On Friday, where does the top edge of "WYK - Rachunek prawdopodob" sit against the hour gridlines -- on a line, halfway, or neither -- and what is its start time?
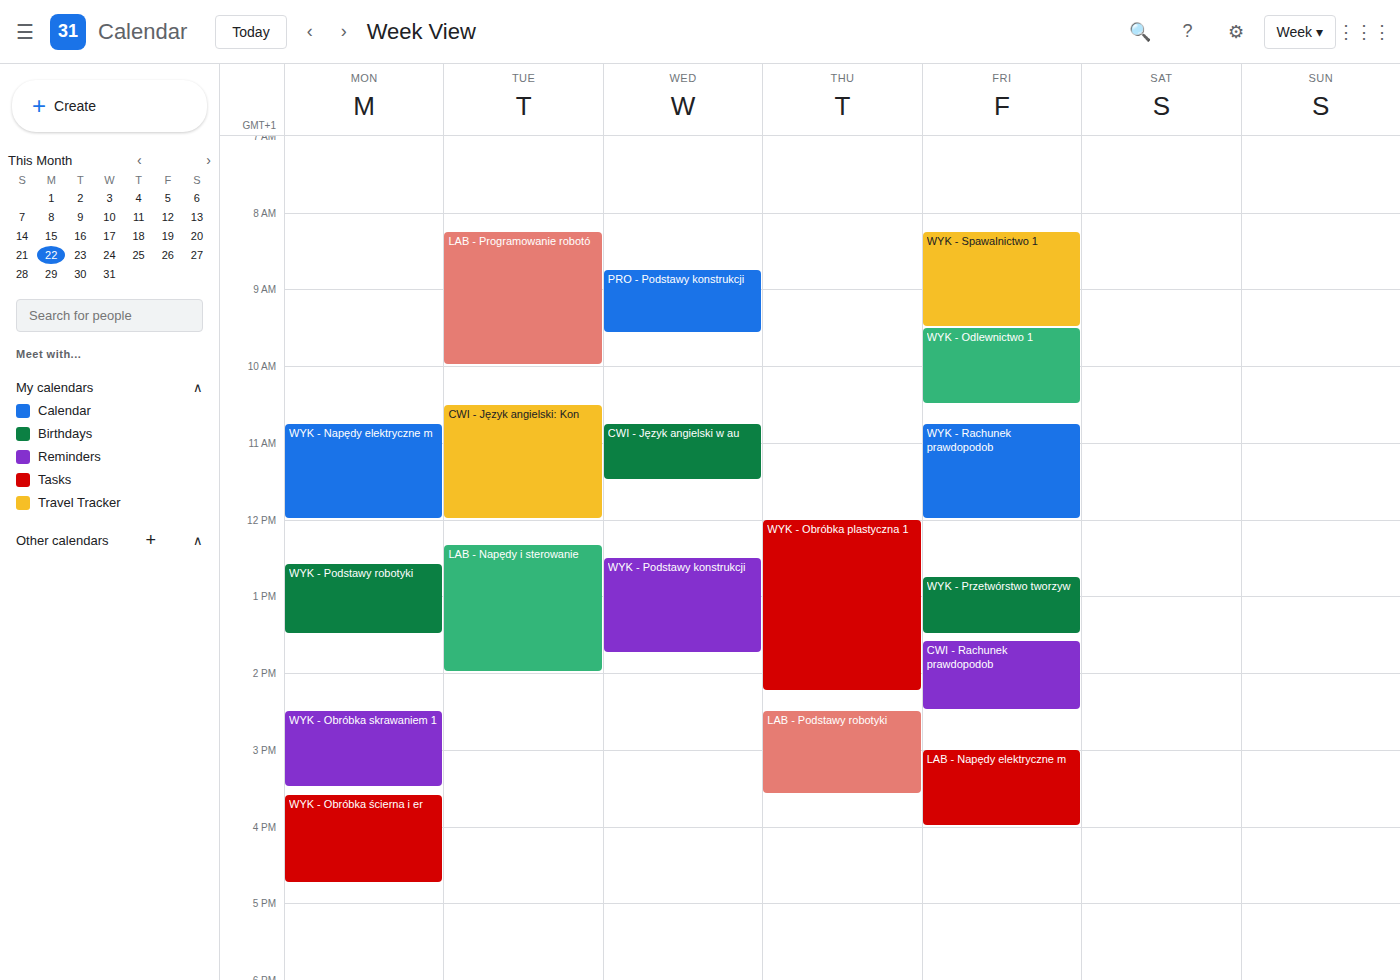
10:45 AM -- neither: three quarters of the way from the 10 AM line to the 11 AM line.